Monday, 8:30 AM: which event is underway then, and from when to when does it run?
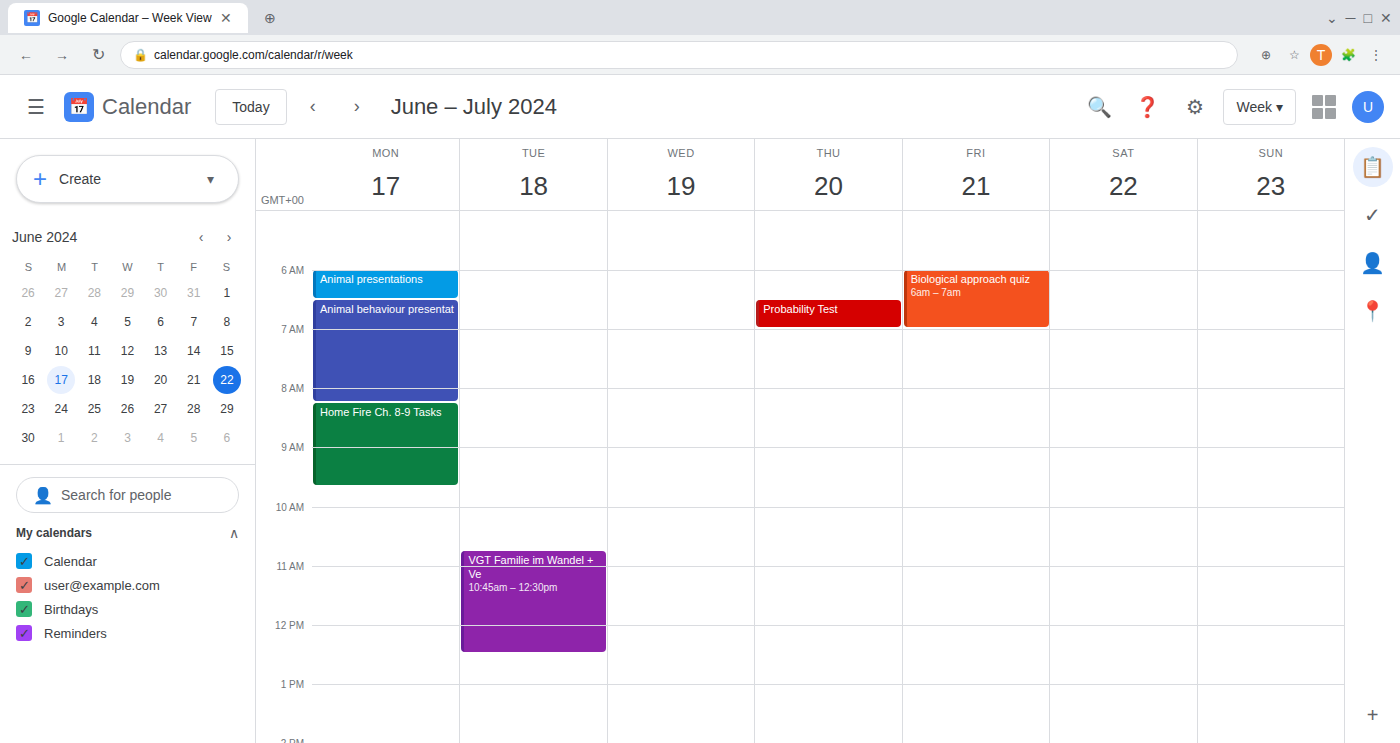
"Home Fire Ch. 8-9 Tasks", 8:15 AM to 9:40 AM